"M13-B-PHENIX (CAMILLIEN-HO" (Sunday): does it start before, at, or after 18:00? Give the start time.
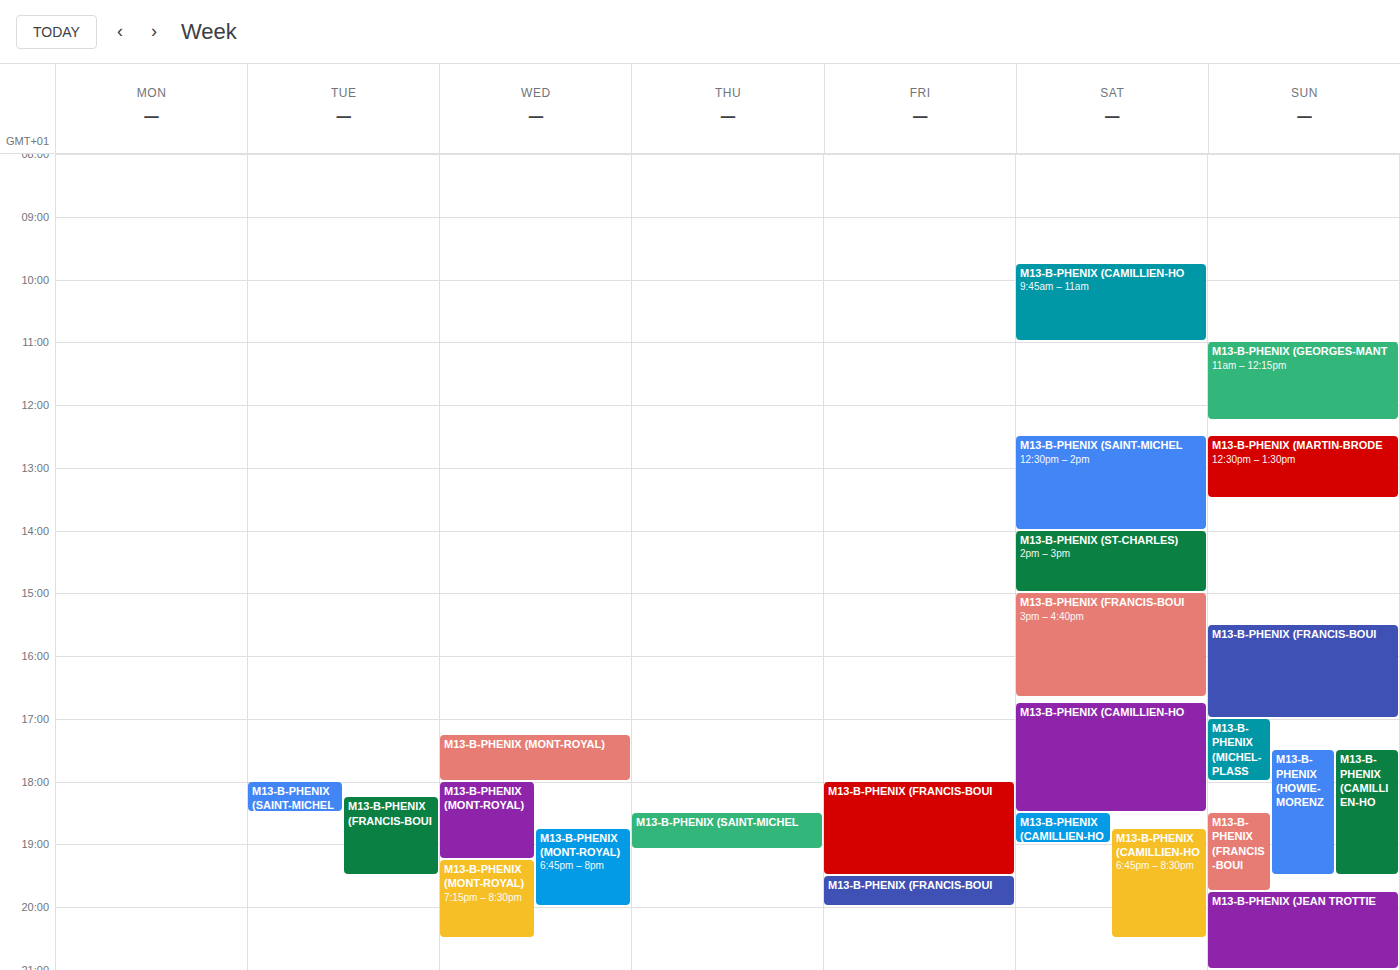
17:30 -- before 18:00, 30 minutes above the 18:00 line.